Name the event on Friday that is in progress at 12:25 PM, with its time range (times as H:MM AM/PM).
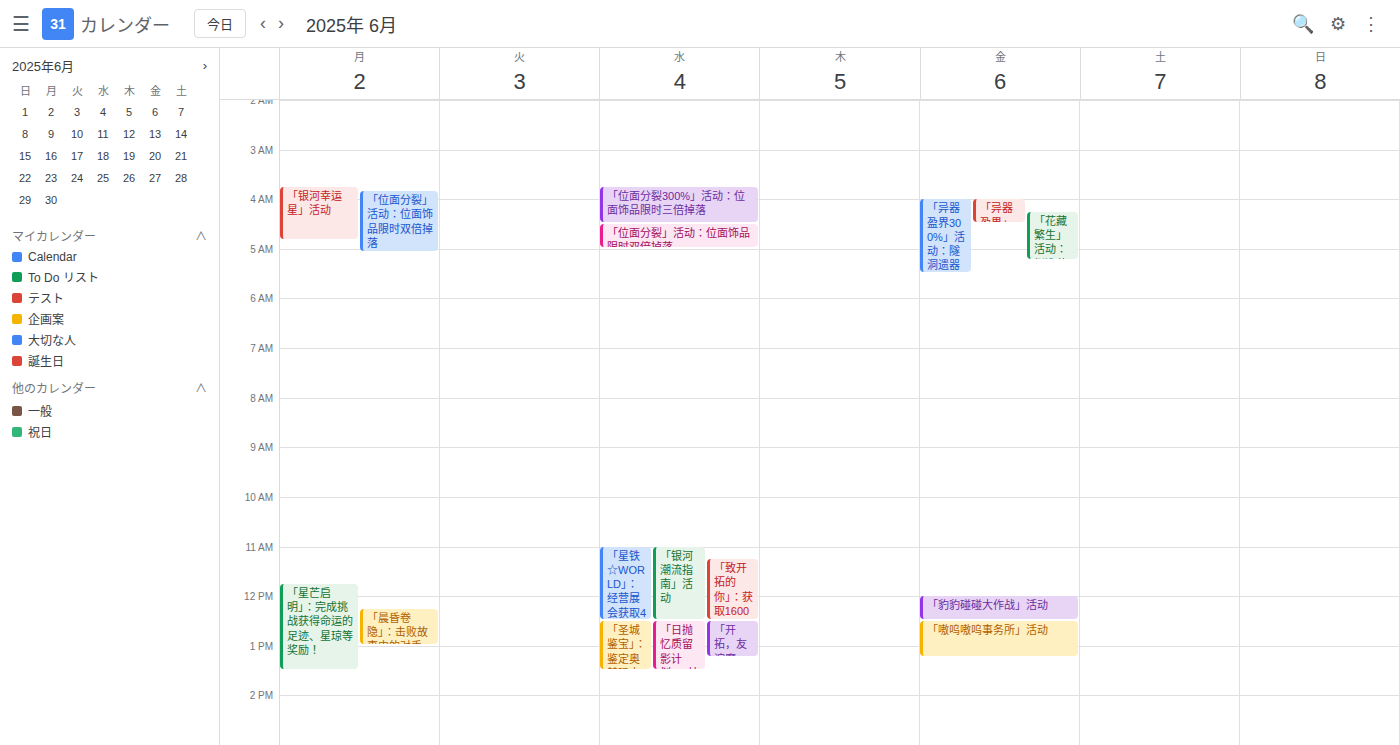
"「豹豹碰碰大作战」活动", 12:00 PM to 12:30 PM